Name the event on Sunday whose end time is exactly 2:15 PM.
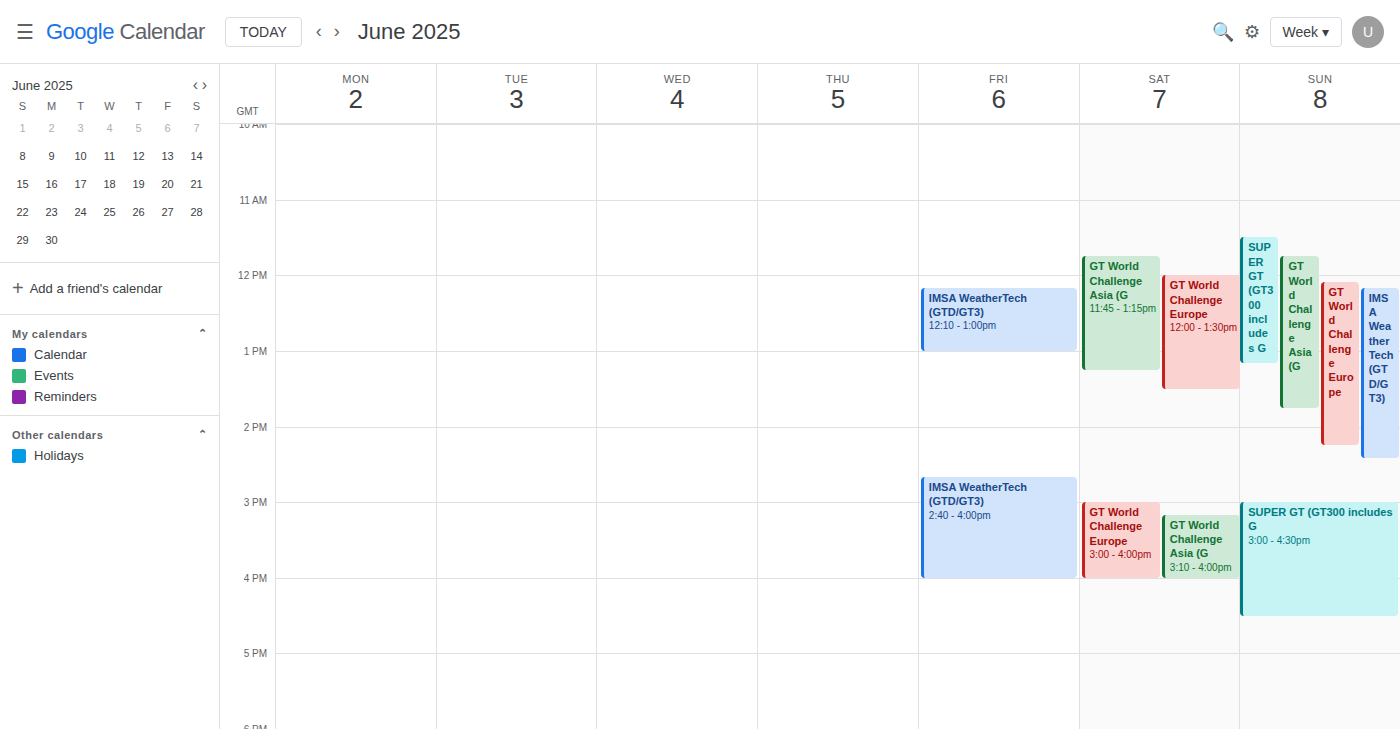
"GT World Challenge Europe"